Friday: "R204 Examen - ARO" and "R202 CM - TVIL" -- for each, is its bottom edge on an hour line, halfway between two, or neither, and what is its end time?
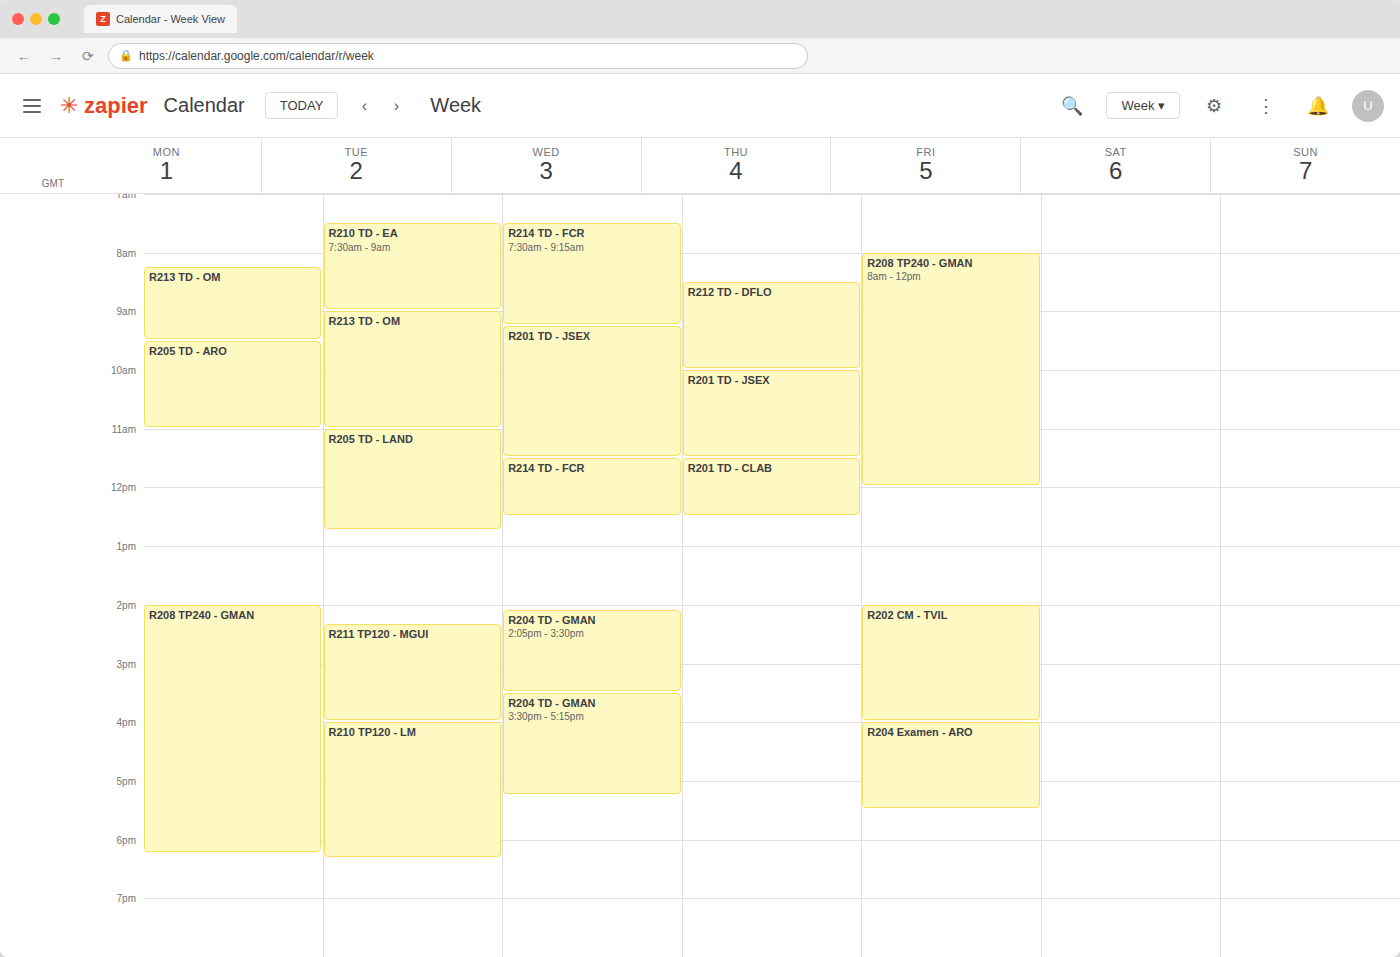
"R204 Examen - ARO": 5:30 PM, halfway between the 5 PM and 6 PM lines. "R202 CM - TVIL": 4:00 PM, exactly on the 4 PM line.